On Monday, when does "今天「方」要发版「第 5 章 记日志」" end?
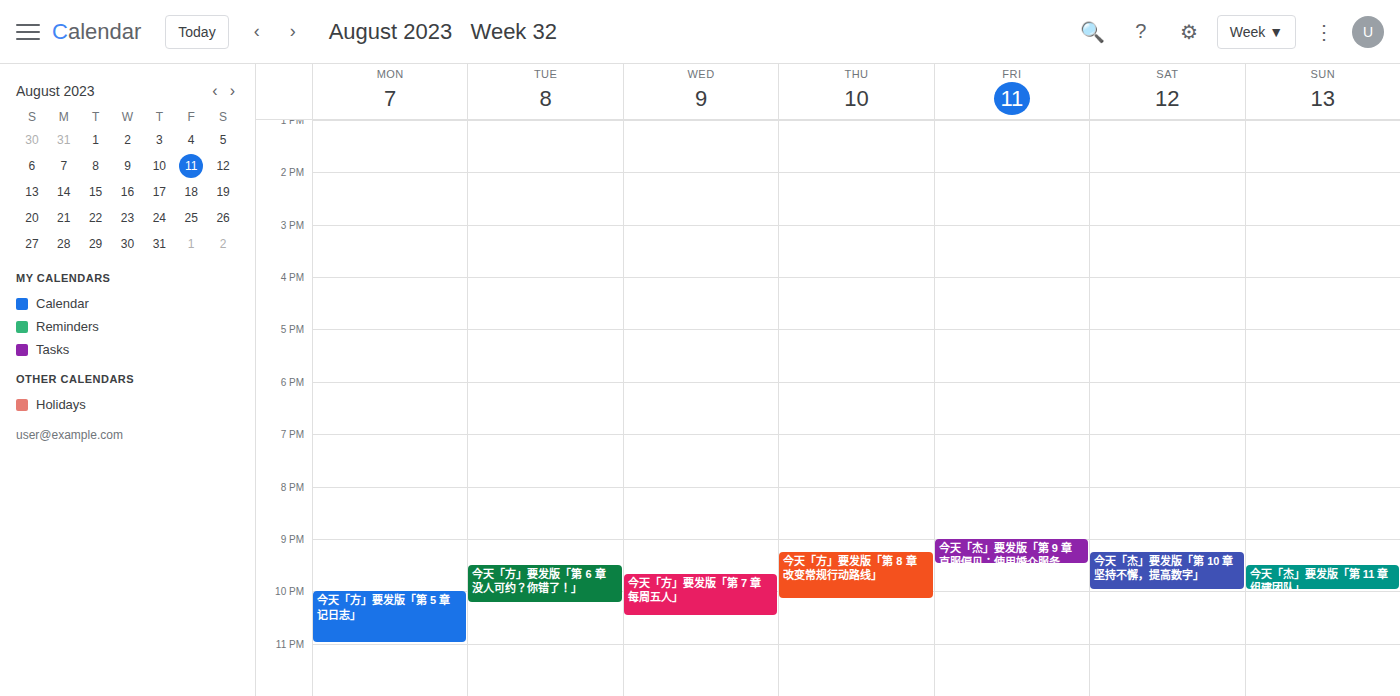
11:00 PM